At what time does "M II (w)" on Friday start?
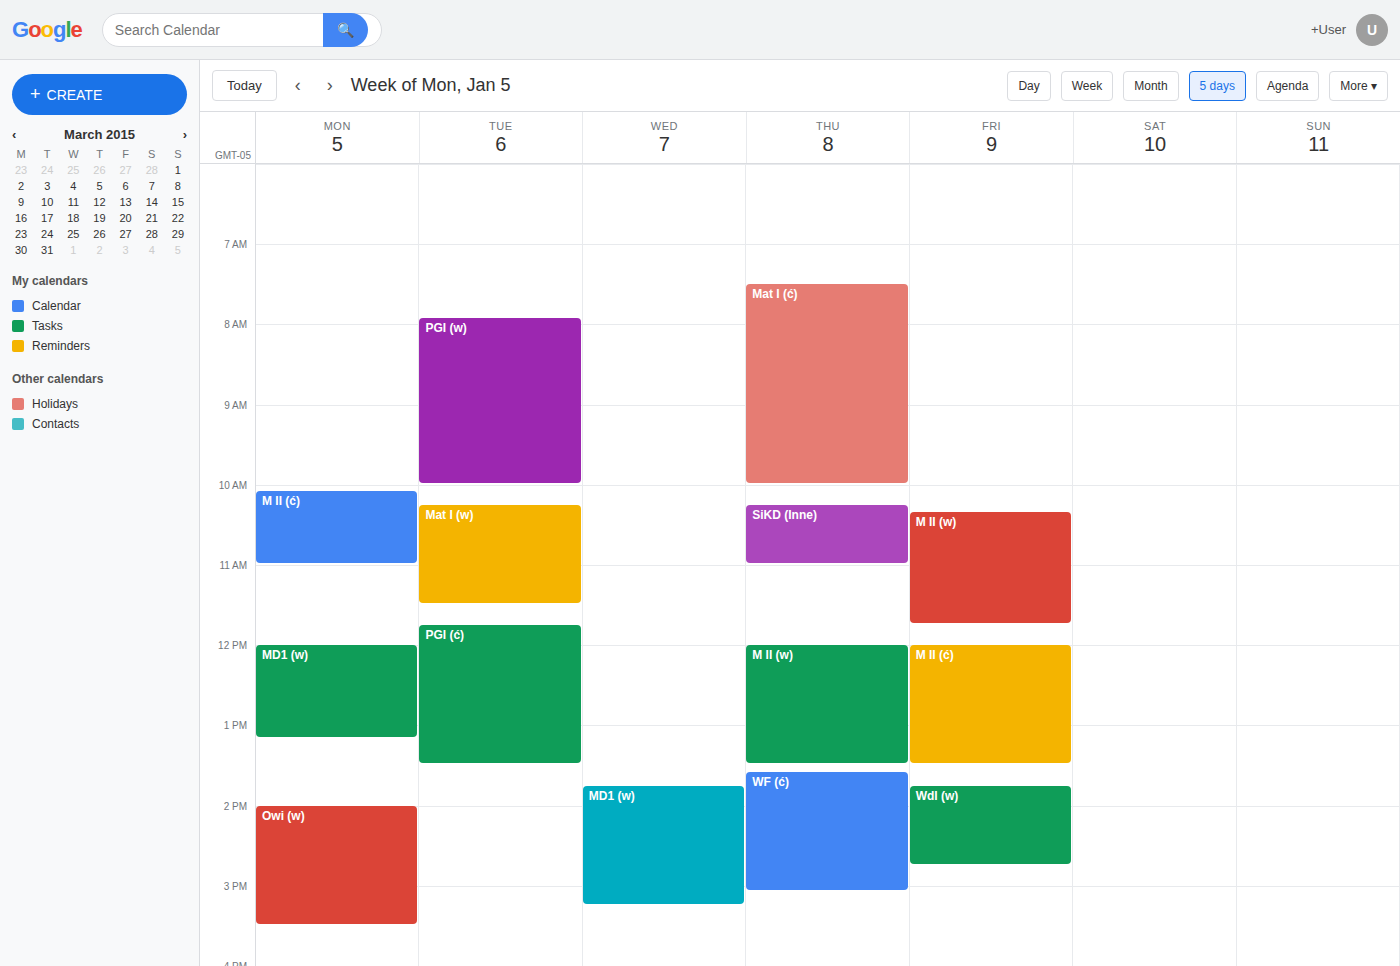
10:20 AM